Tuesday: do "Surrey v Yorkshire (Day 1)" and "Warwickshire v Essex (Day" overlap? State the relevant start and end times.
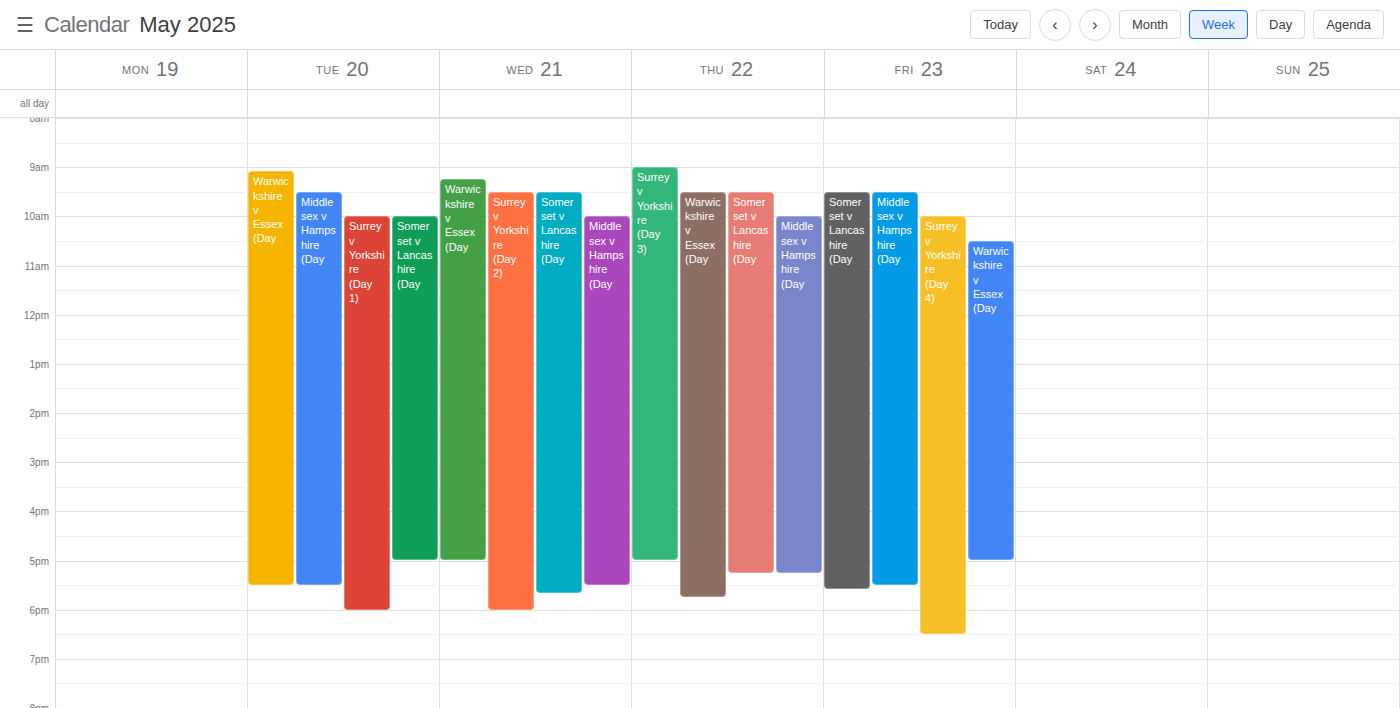
"Surrey v Yorkshire (Day 1)" starts at 10:00 AM, before "Warwickshire v Essex (Day" ends at 5:30 PM -- they overlap.